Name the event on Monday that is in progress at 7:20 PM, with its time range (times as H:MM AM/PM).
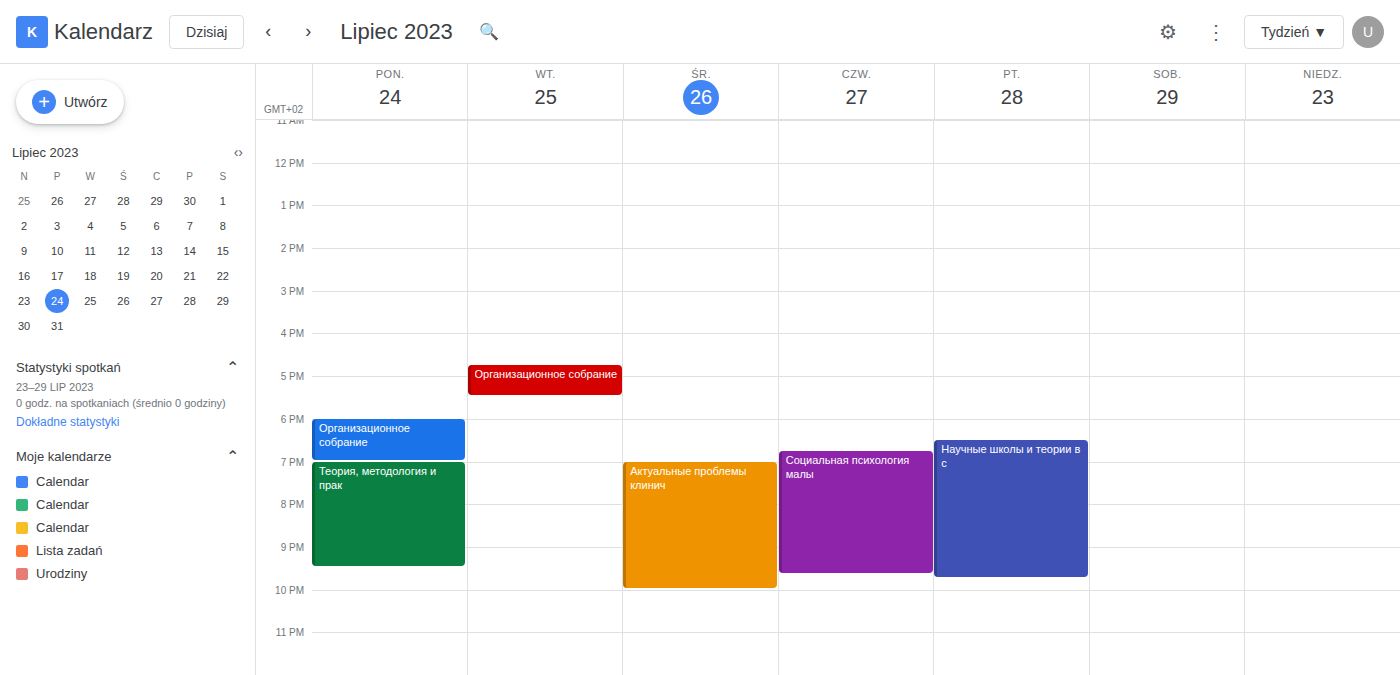
"Теория, методология и прак", 7:00 PM to 9:30 PM